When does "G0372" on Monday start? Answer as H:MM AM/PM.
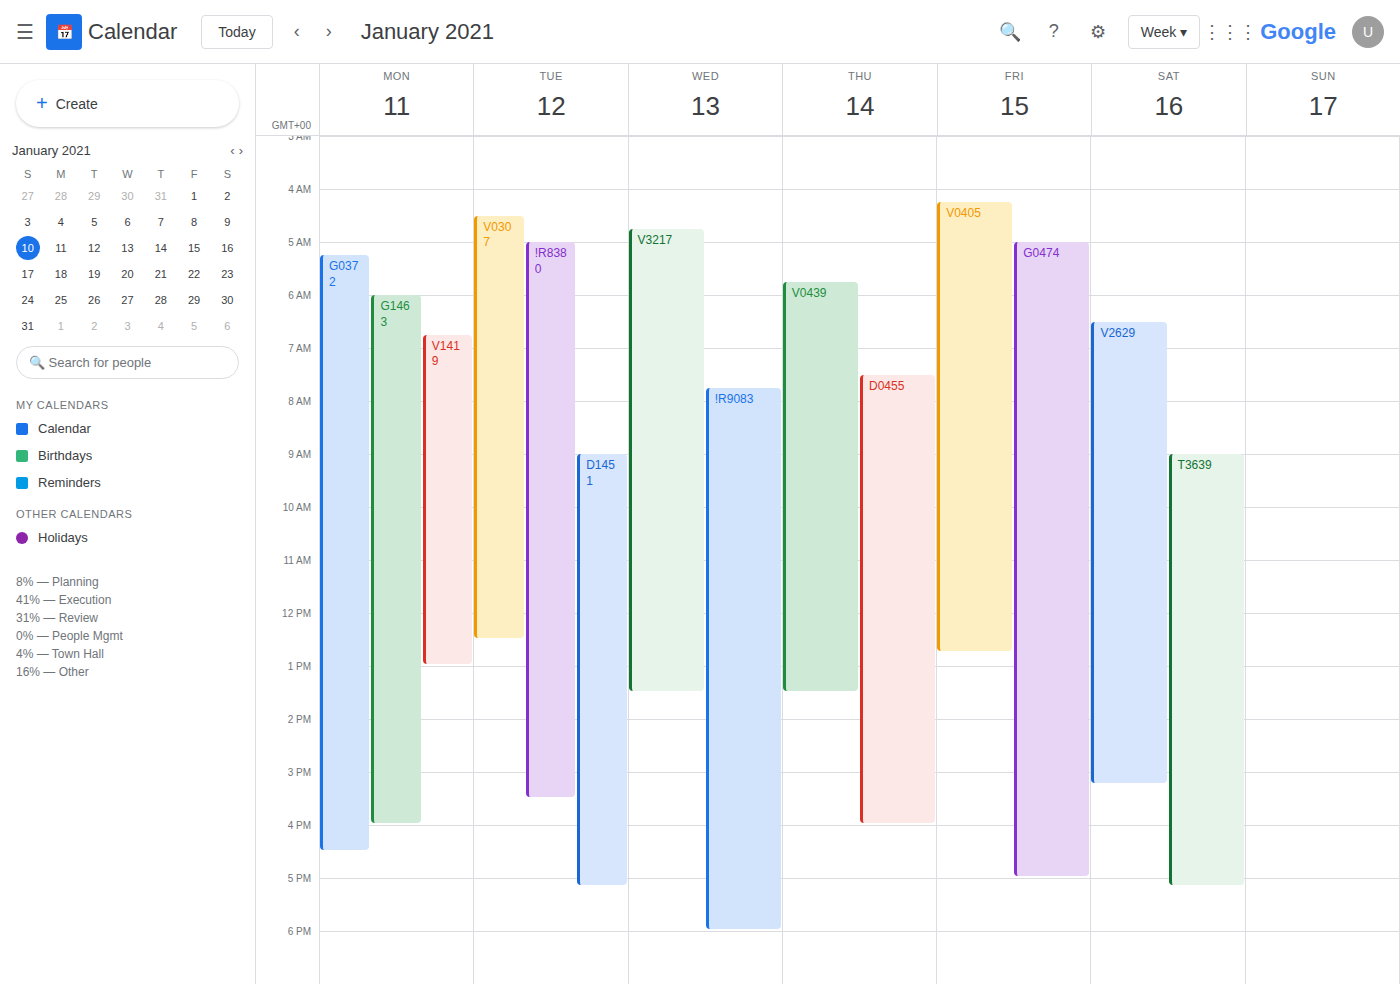
5:15 AM